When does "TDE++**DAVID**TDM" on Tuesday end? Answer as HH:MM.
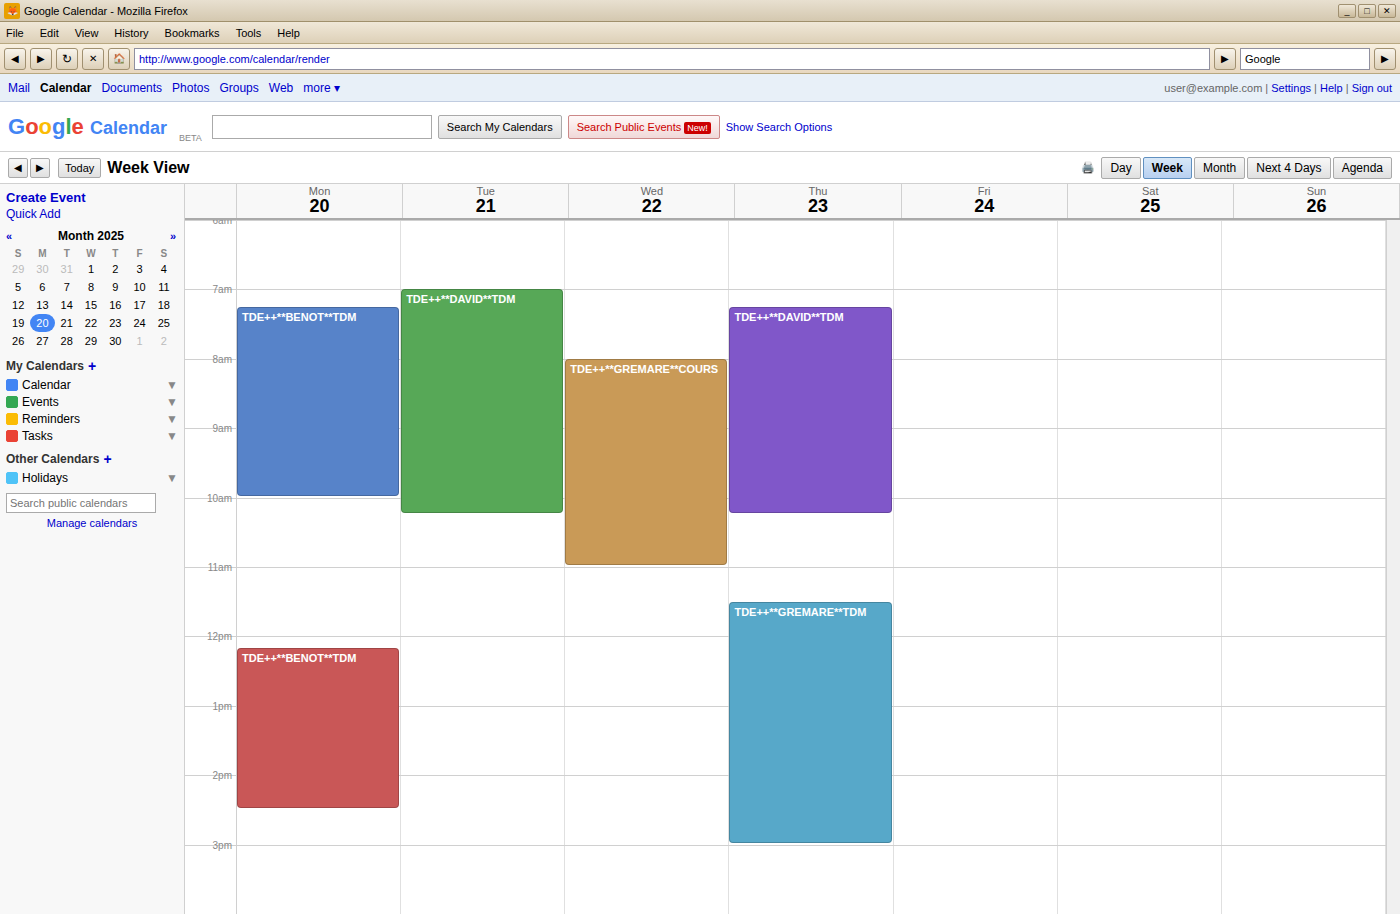
10:15